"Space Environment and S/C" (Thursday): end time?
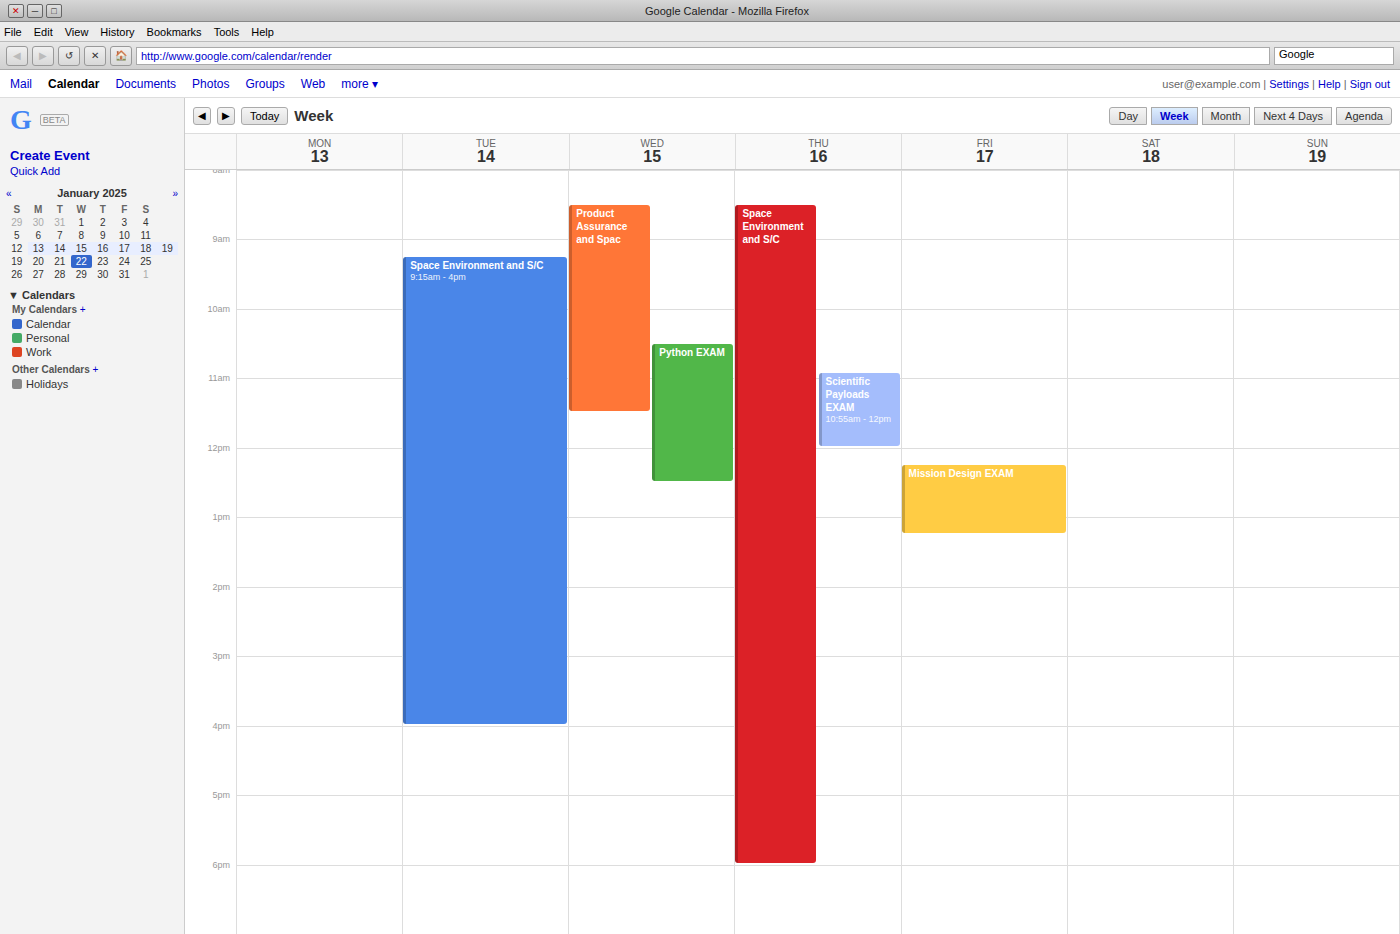
18:00